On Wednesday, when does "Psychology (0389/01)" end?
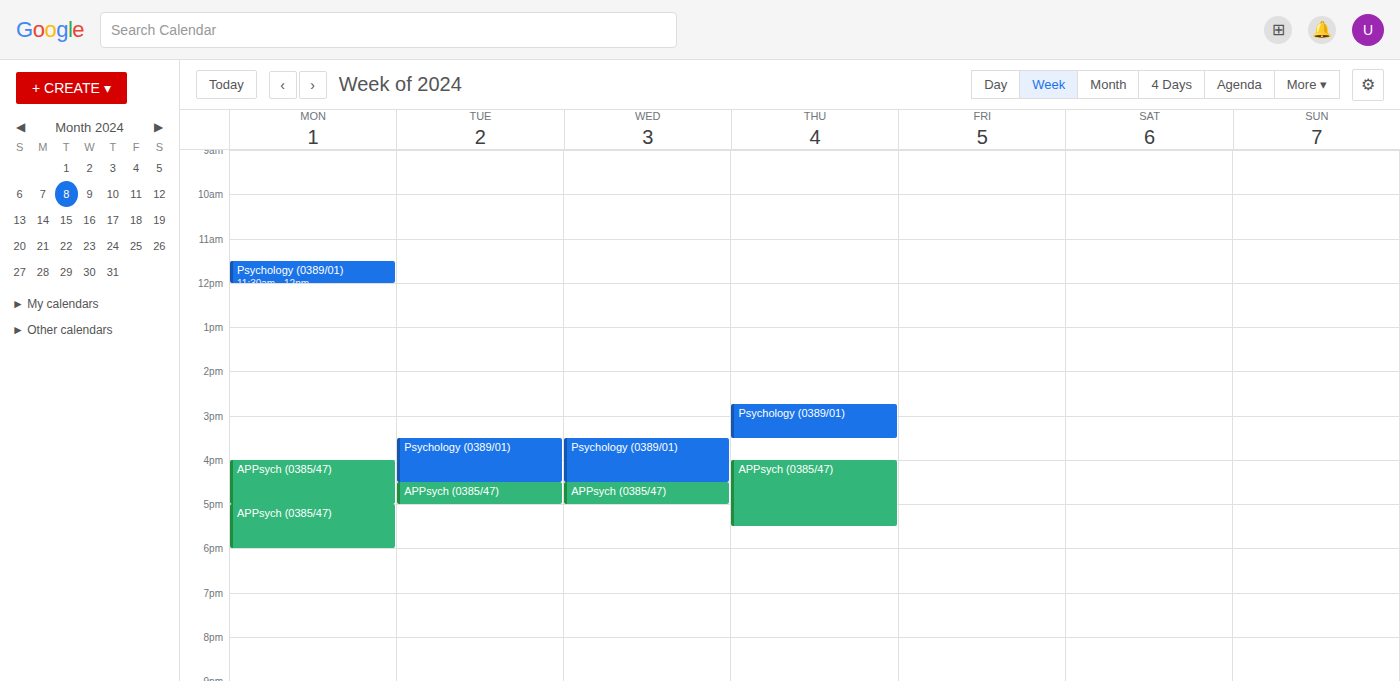
4:30 PM